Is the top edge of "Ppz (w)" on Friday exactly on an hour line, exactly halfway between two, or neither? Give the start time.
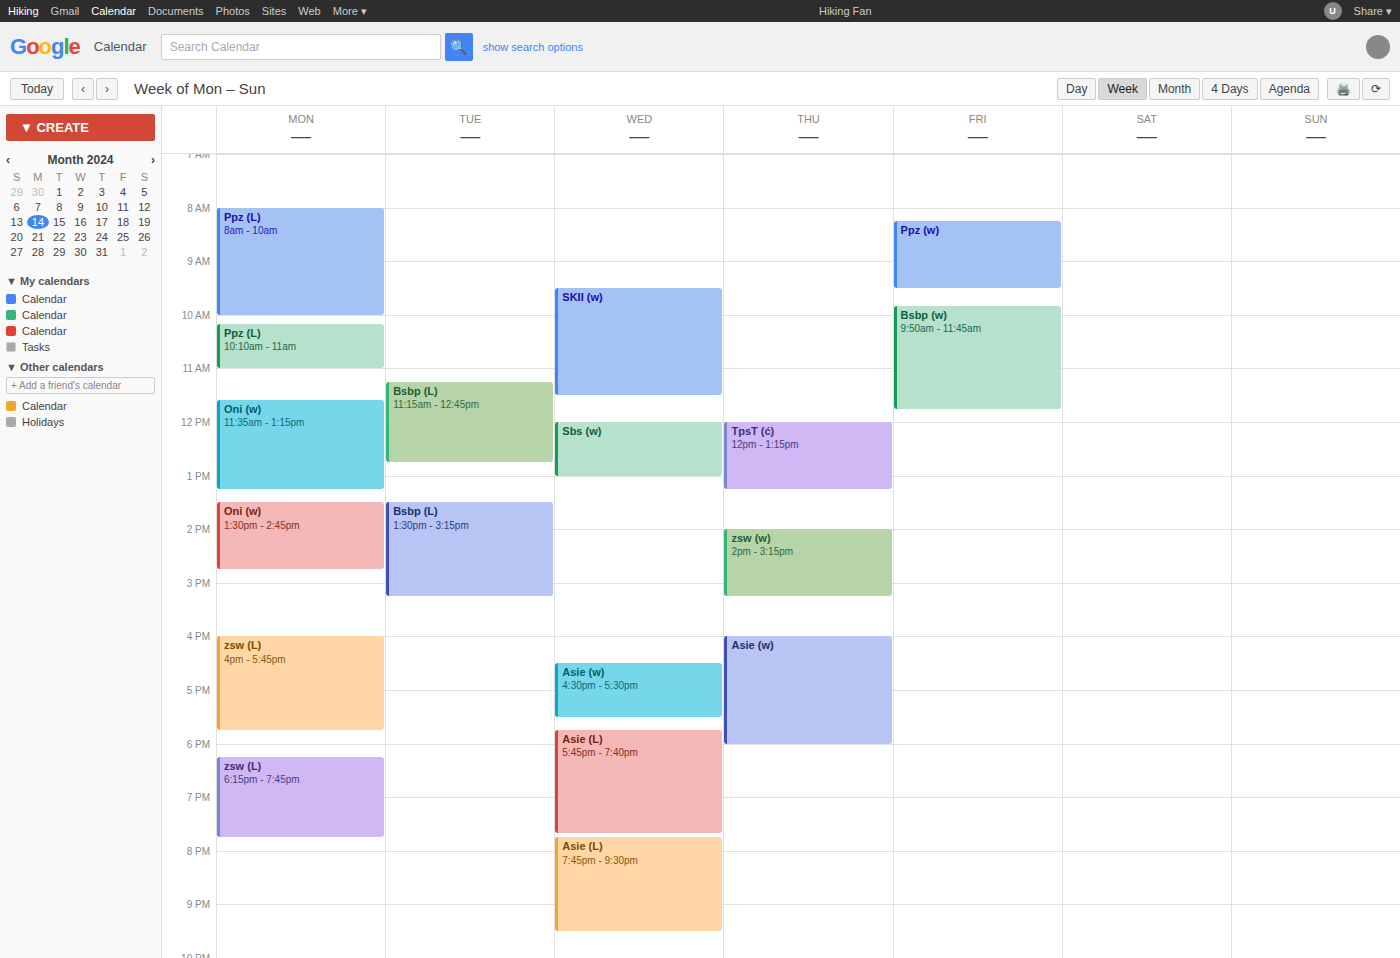
08:15 -- neither: a quarter of the way from the 08:00 line to the 09:00 line.